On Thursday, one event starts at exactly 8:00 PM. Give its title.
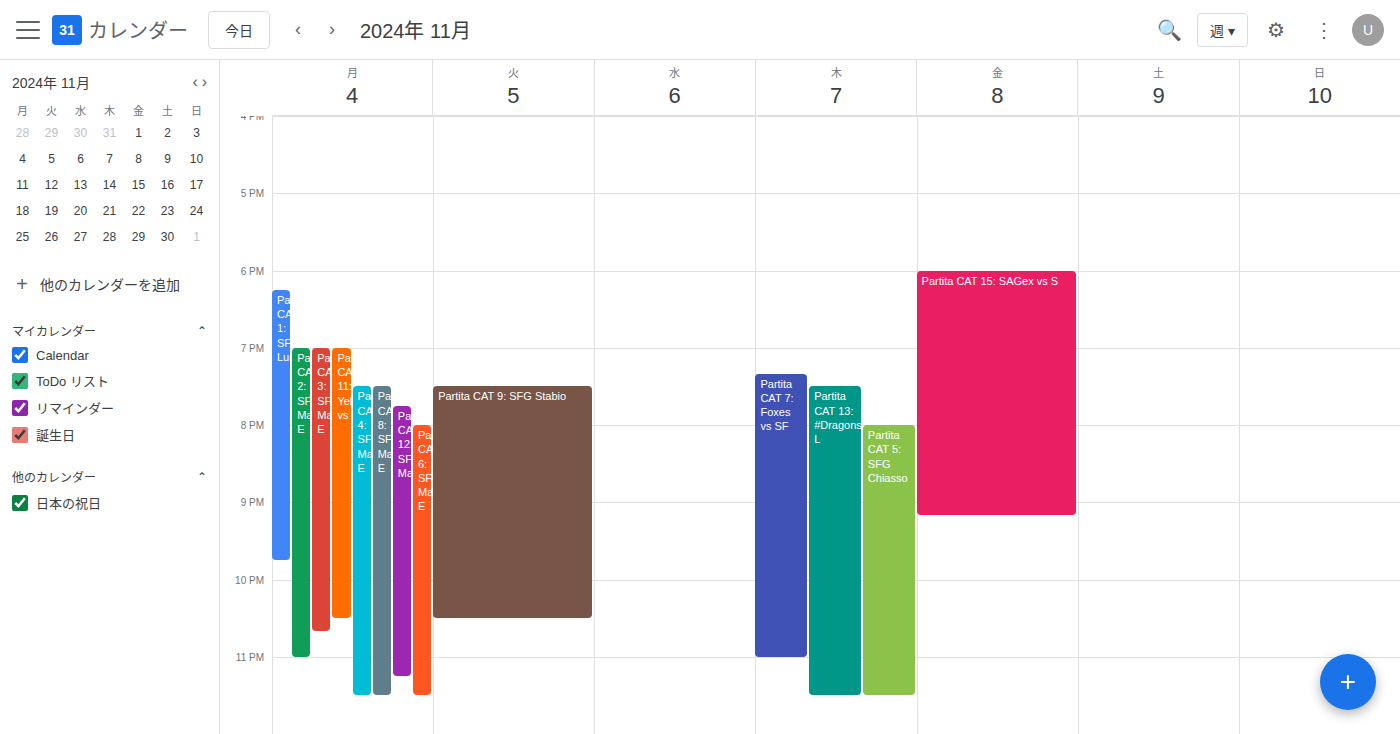
"Partita CAT 5: SFG Chiasso"